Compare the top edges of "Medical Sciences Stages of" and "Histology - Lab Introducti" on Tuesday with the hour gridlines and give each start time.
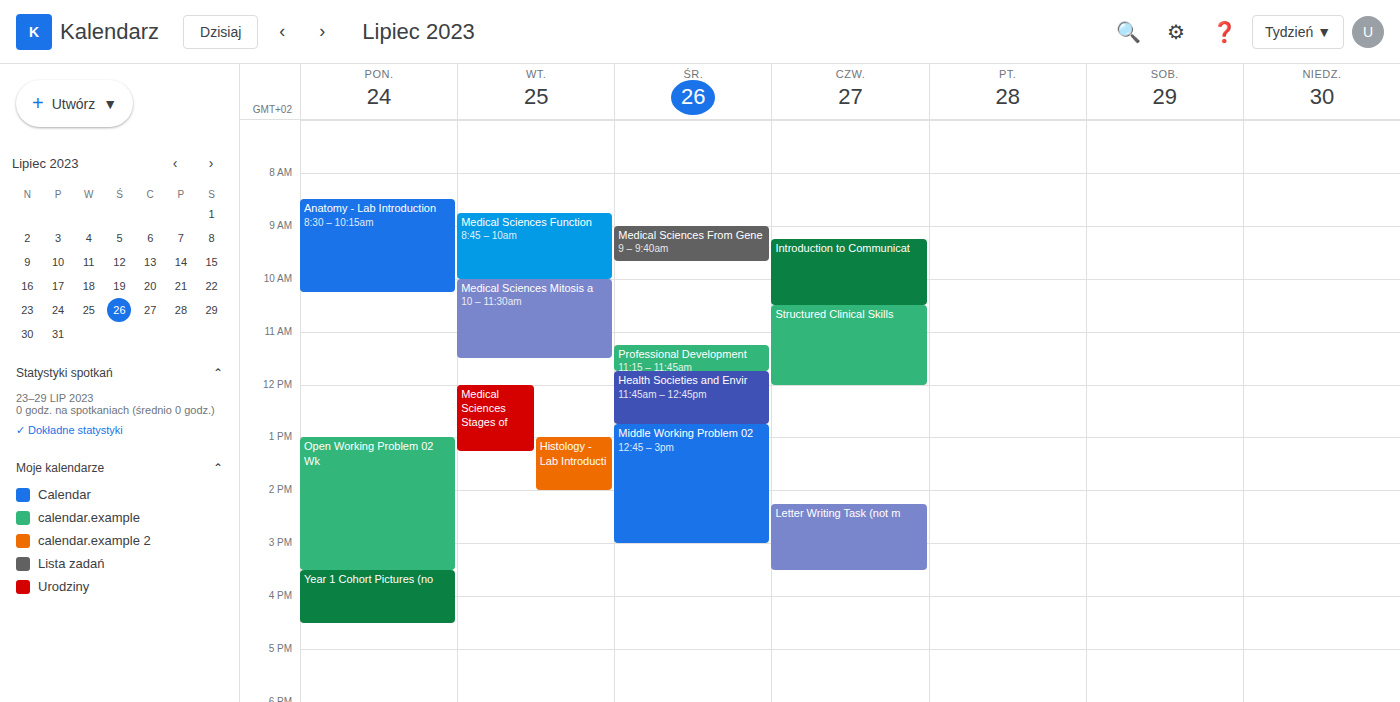
"Medical Sciences Stages of": 12:00 PM, exactly on the 12 PM line. "Histology - Lab Introducti": 1:00 PM, exactly on the 1 PM line.